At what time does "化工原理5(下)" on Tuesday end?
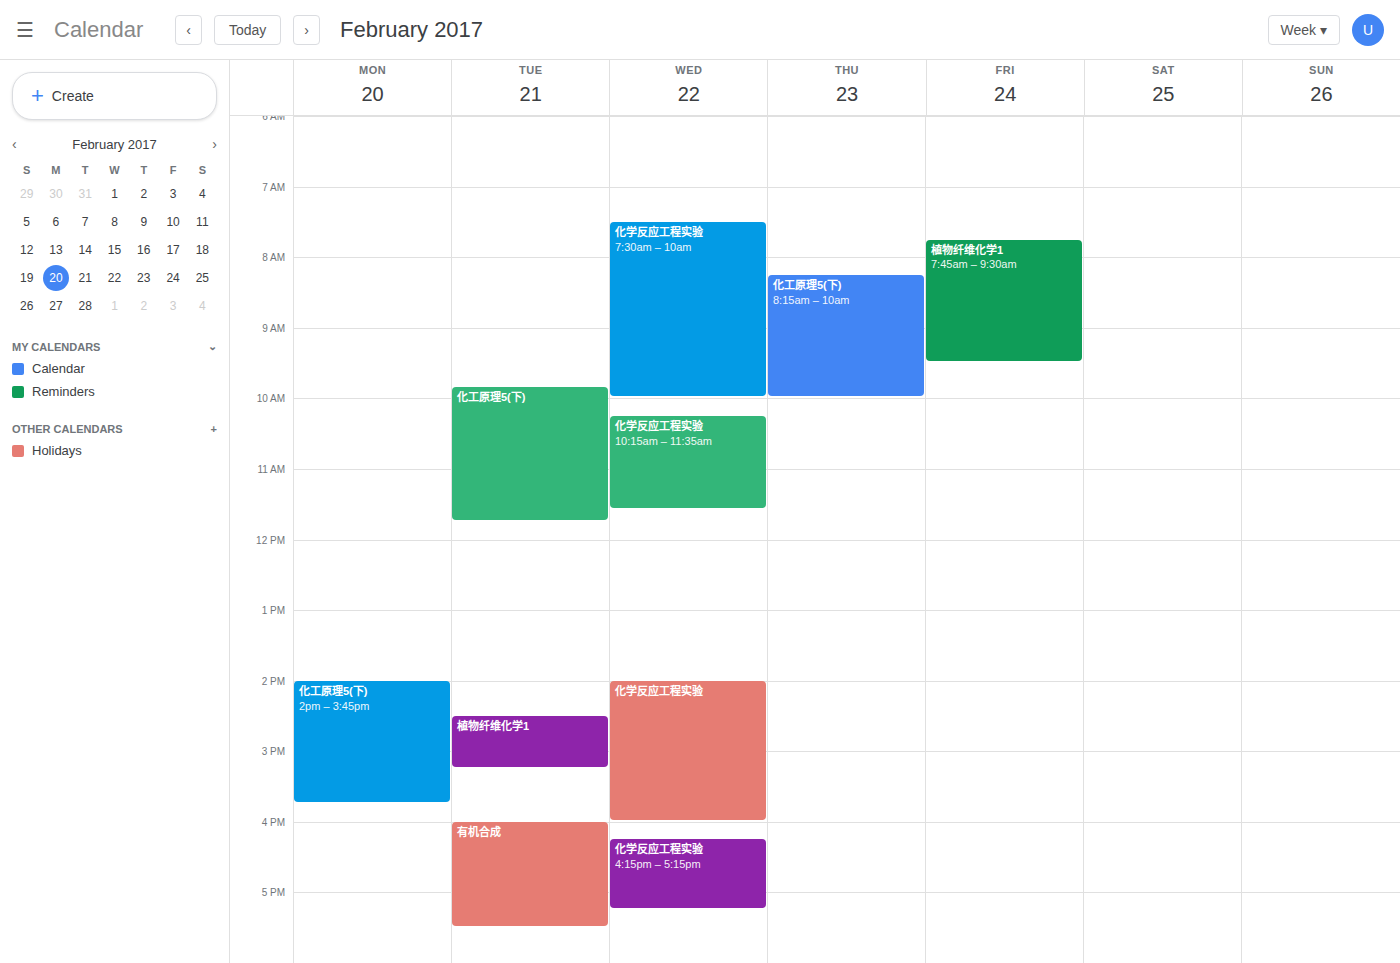
11:45 AM